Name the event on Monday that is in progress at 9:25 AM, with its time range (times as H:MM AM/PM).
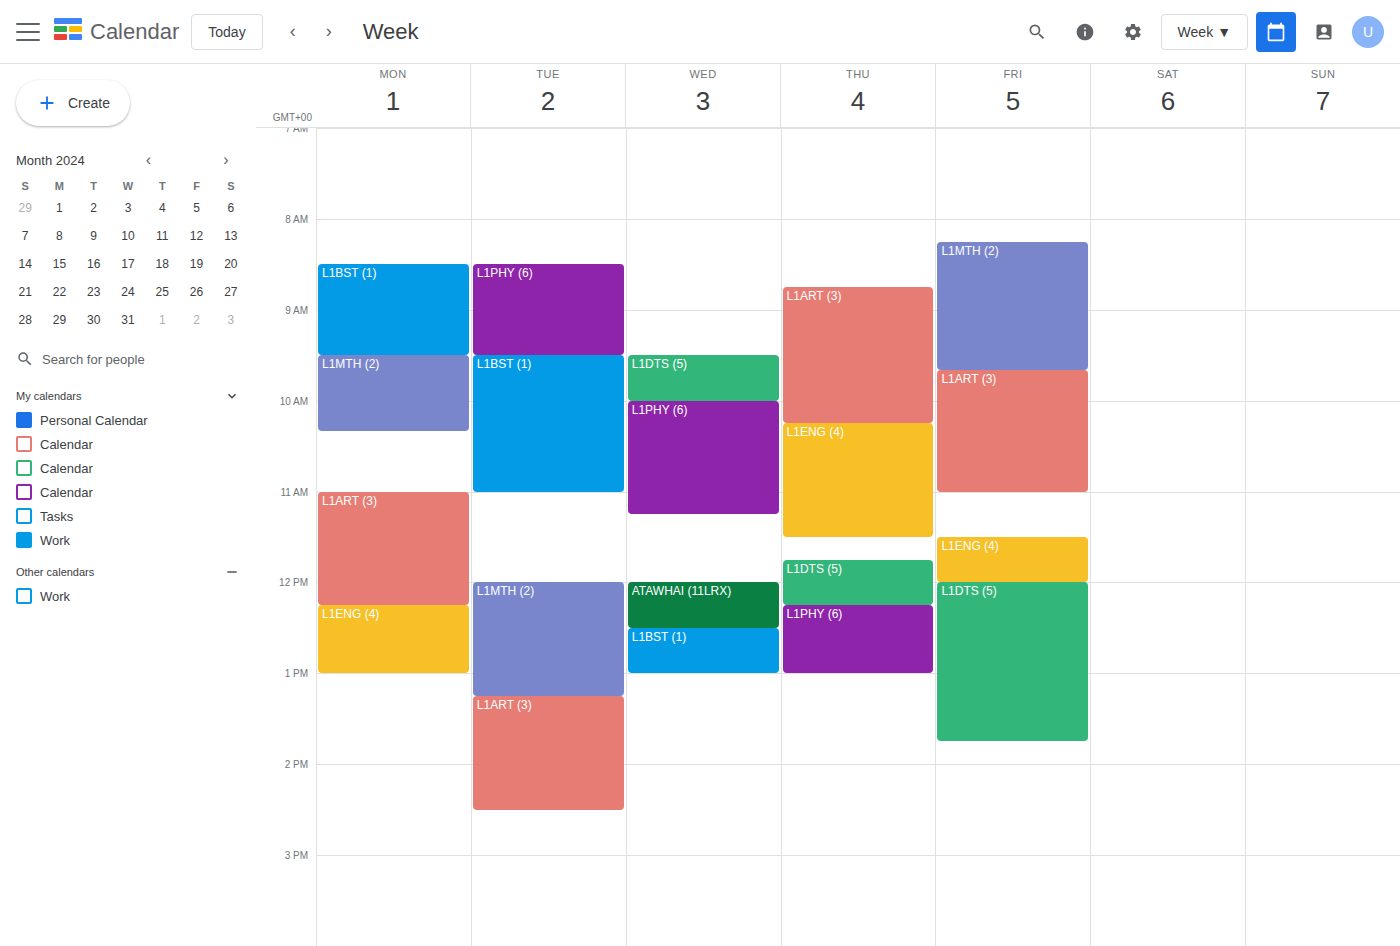
"L1BST (1)", 8:30 AM to 9:30 AM